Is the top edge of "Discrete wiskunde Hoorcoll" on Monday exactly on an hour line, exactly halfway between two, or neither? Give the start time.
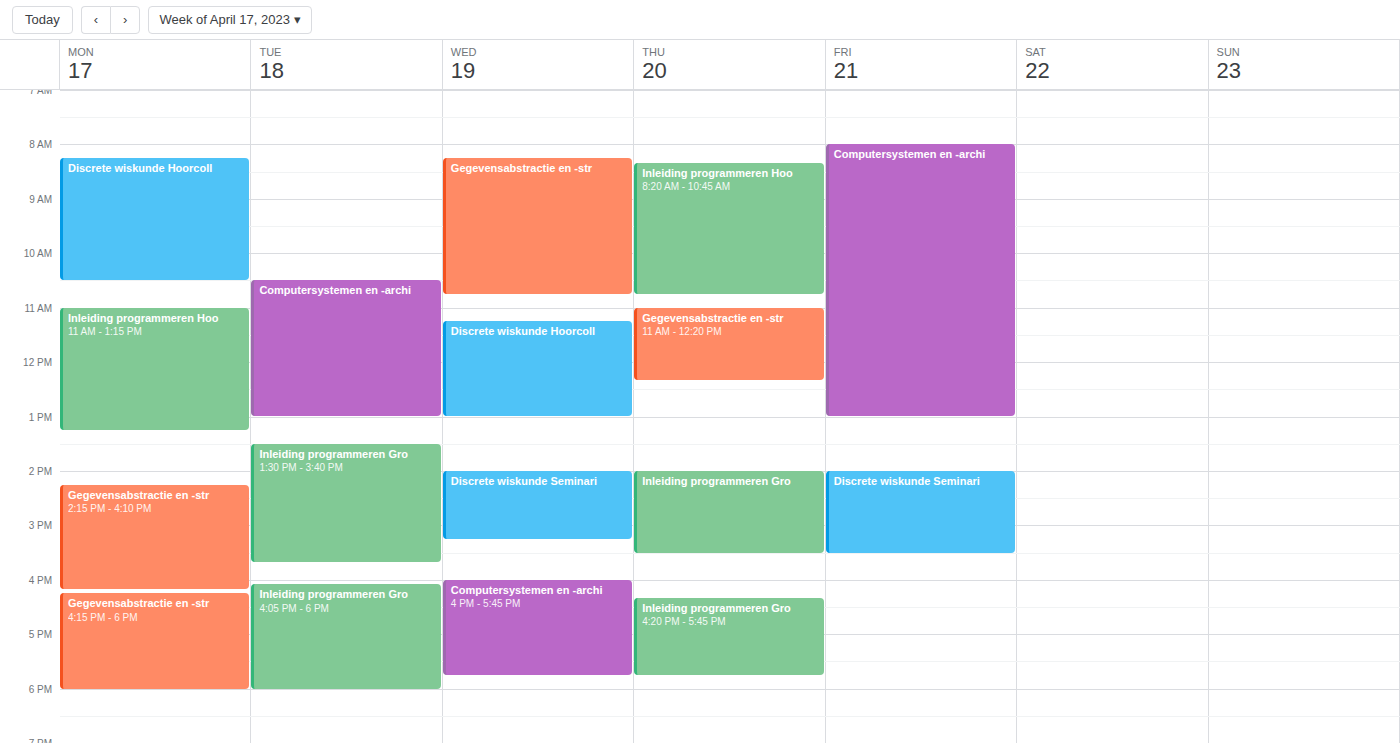
8:15 AM -- neither: a quarter of the way from the 8 AM line to the 9 AM line.